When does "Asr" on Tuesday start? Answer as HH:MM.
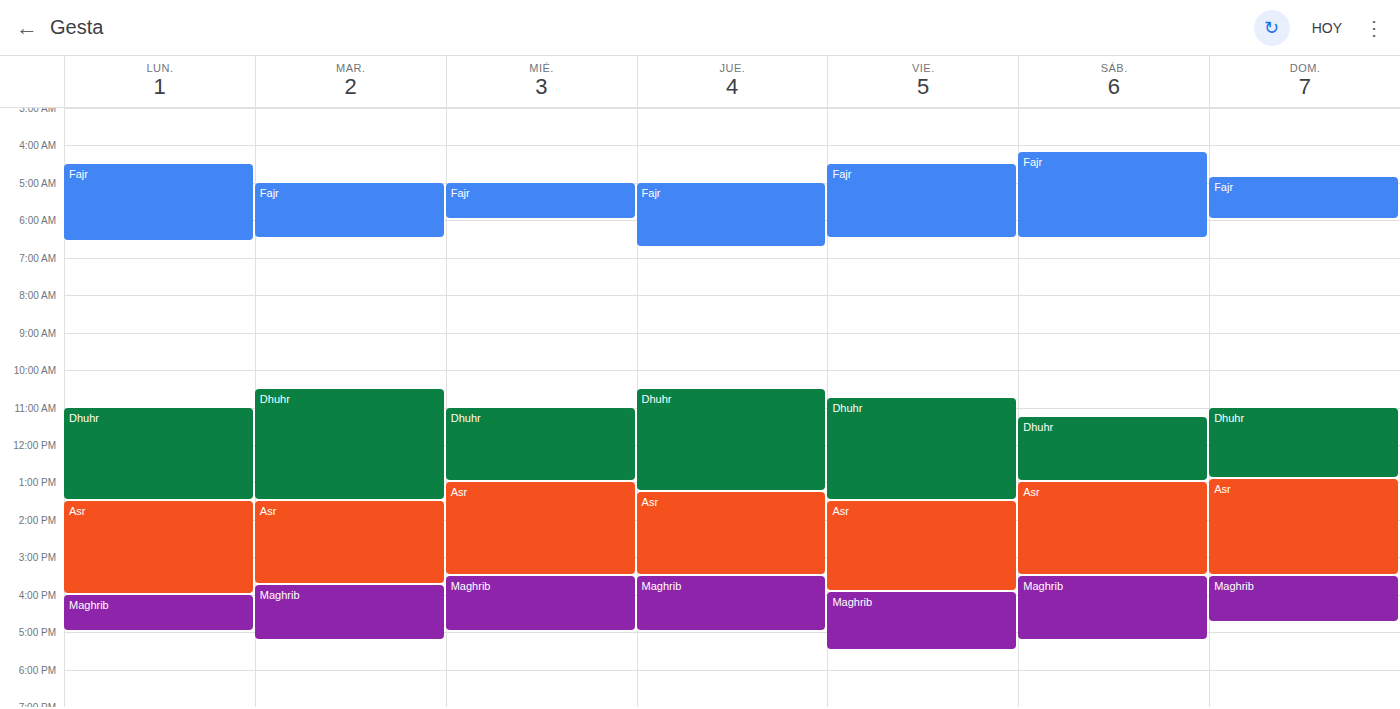
13:30